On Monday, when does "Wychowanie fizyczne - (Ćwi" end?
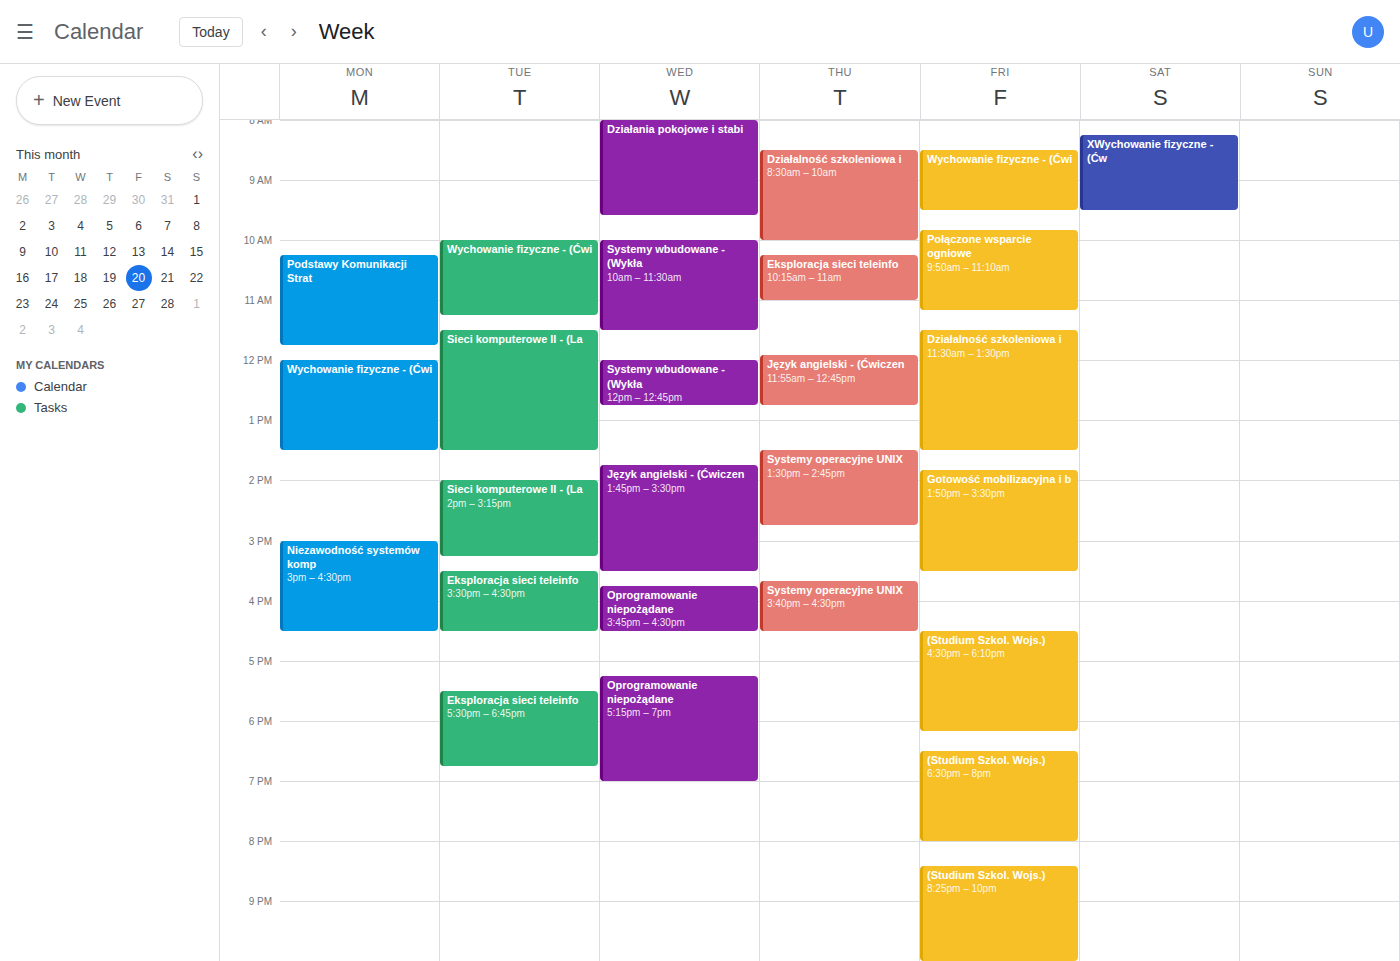
1:30 PM